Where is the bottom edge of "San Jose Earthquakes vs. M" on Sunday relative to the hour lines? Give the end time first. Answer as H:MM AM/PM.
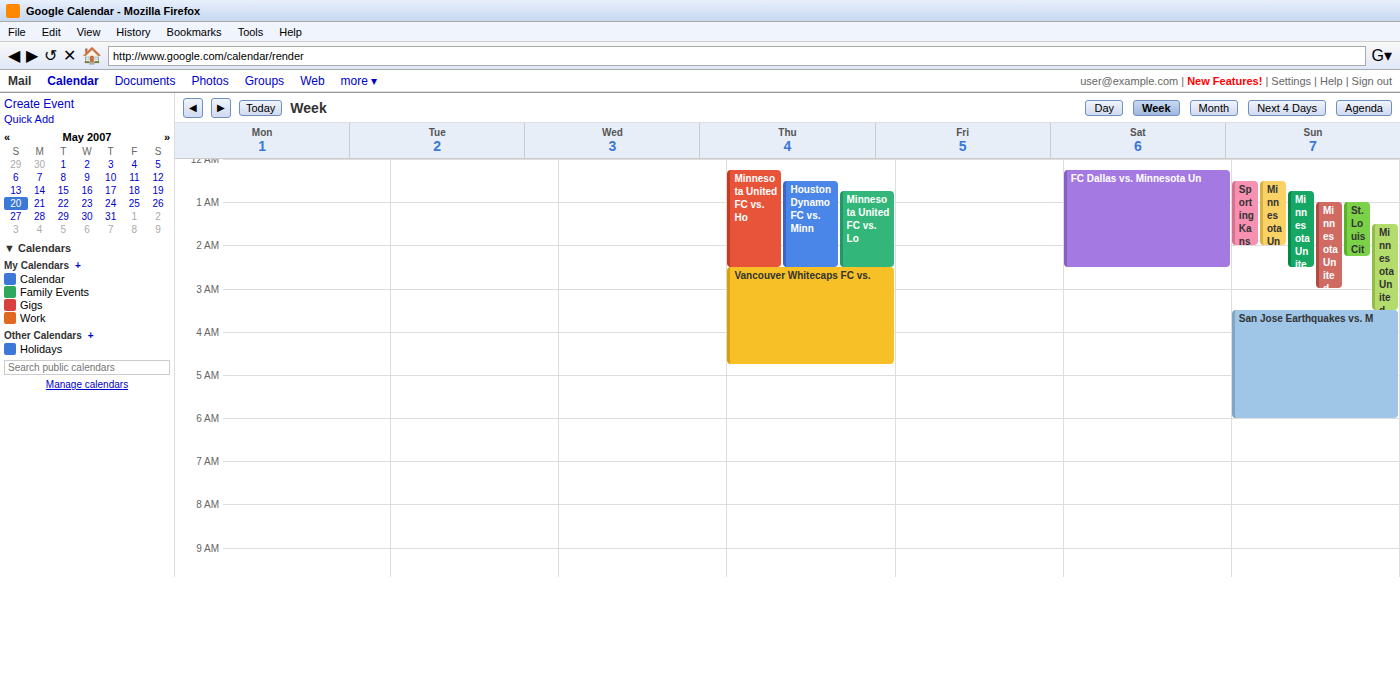
6:00 AM -- exactly on the 6 AM line.